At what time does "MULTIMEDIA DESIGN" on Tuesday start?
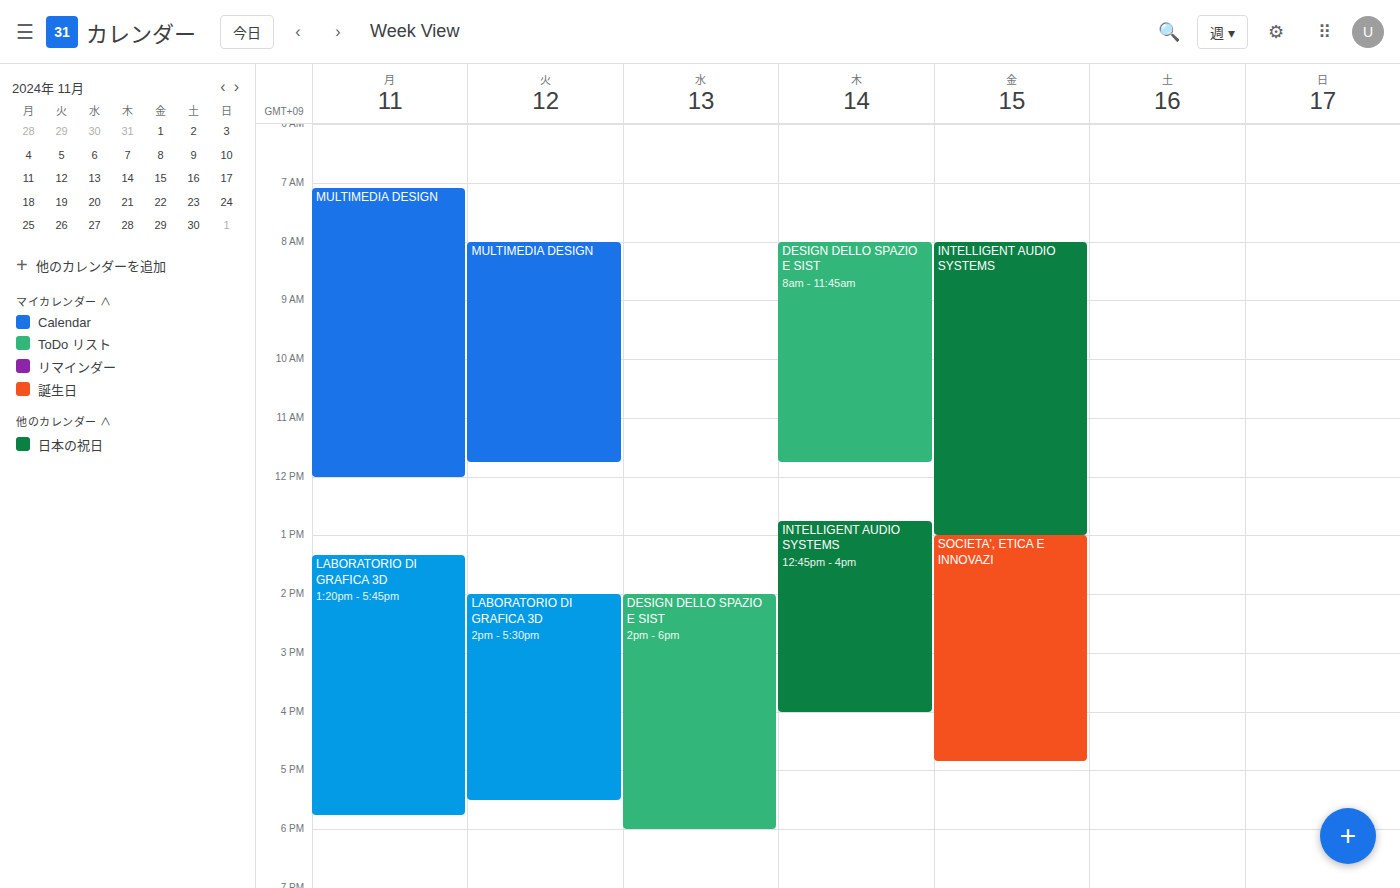
08:00